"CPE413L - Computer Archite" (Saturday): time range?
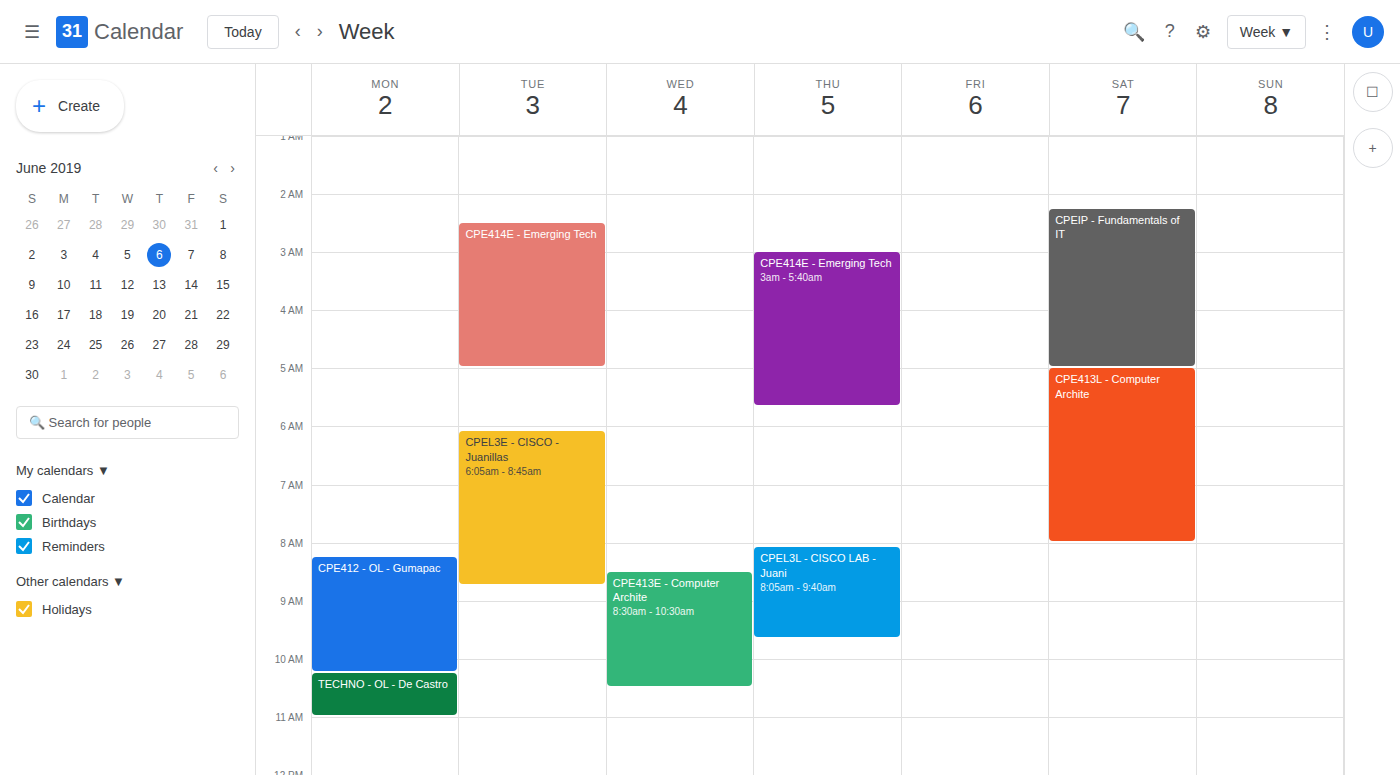
5:00 AM to 8:00 AM